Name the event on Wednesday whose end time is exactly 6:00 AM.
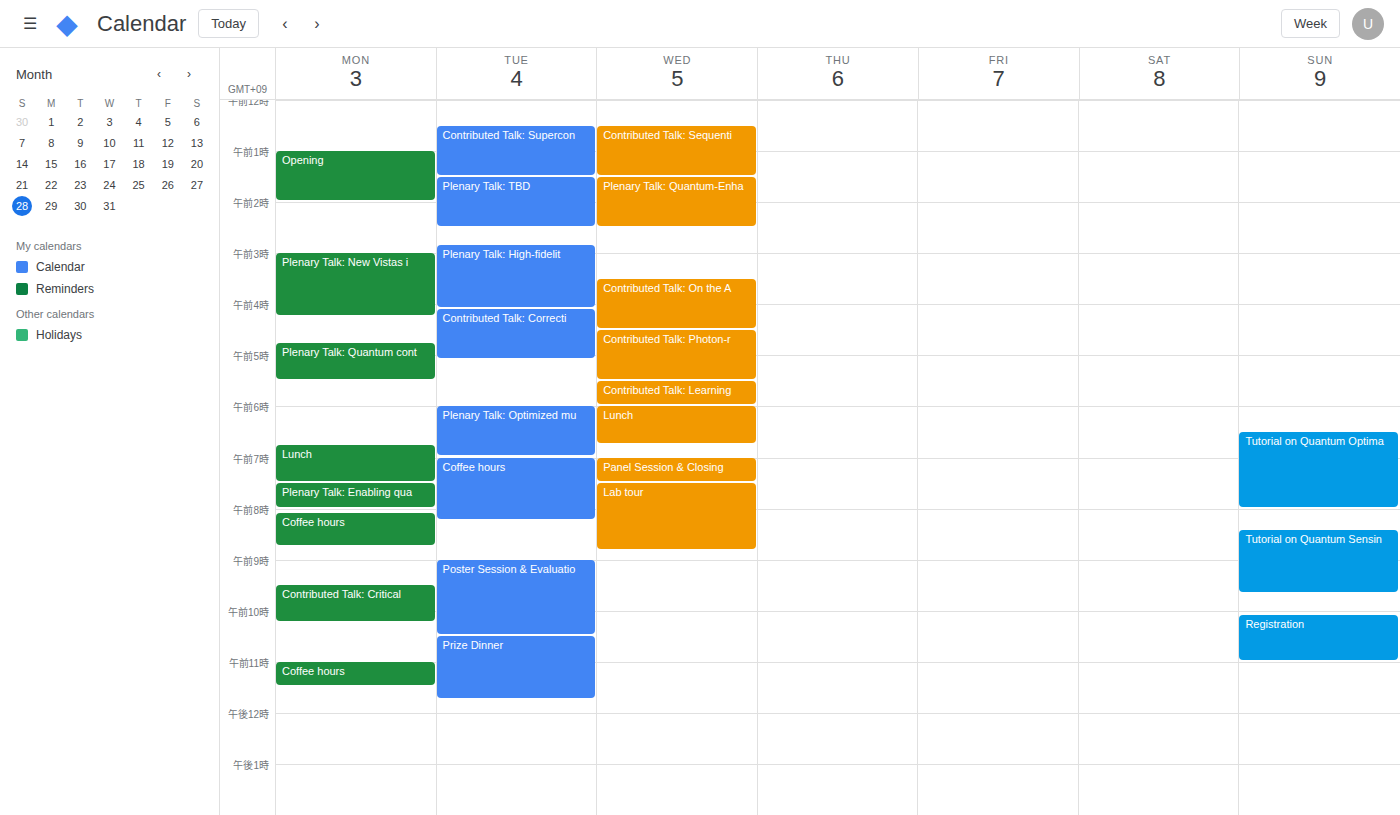
"Contributed Talk: Learning"